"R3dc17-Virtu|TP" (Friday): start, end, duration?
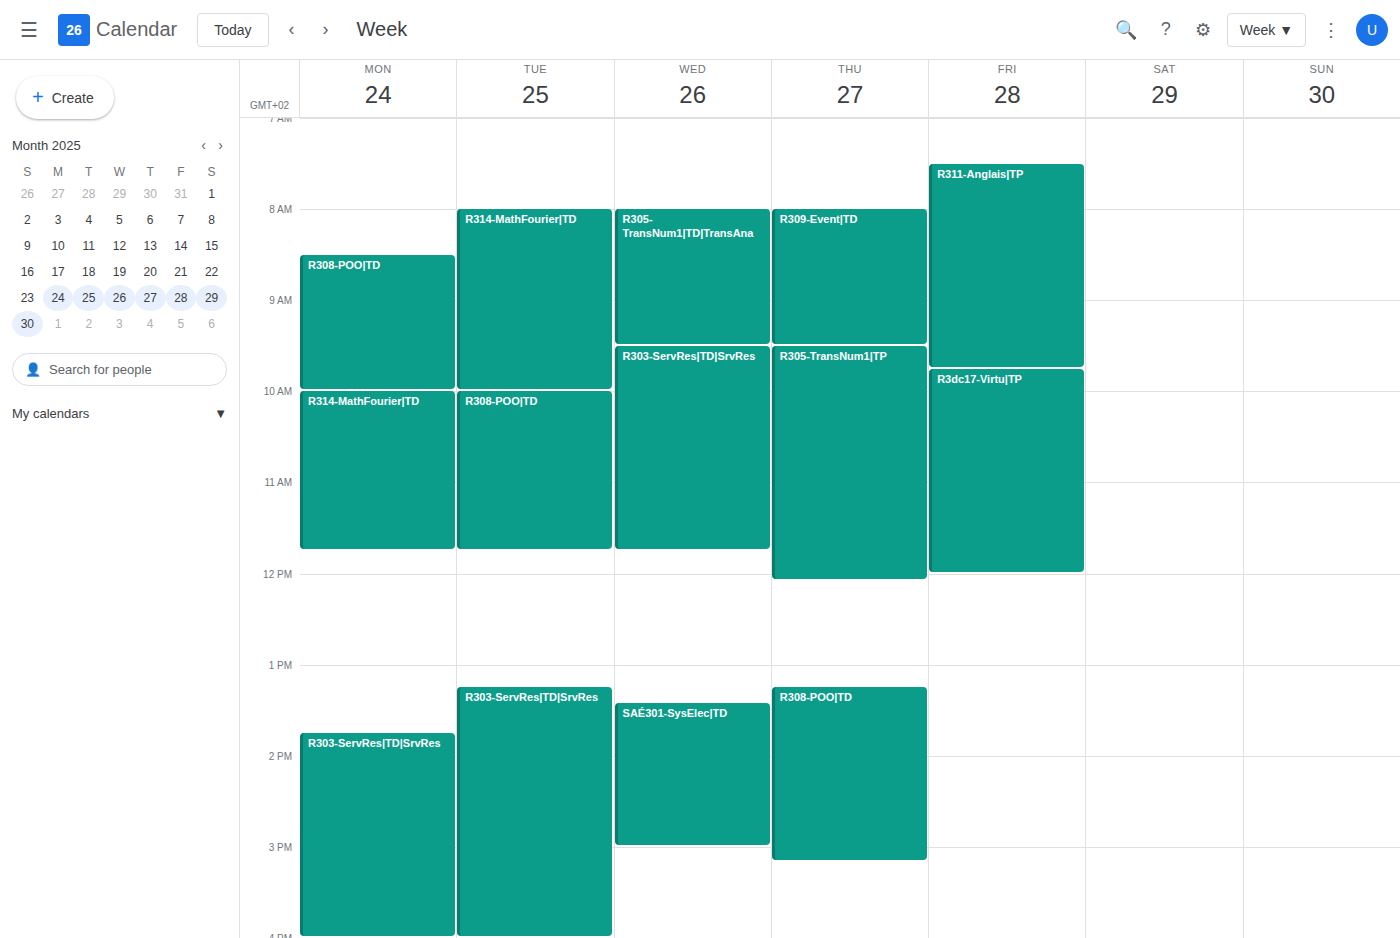
9:45 AM to 12:00 PM, 2 hours 15 minutes